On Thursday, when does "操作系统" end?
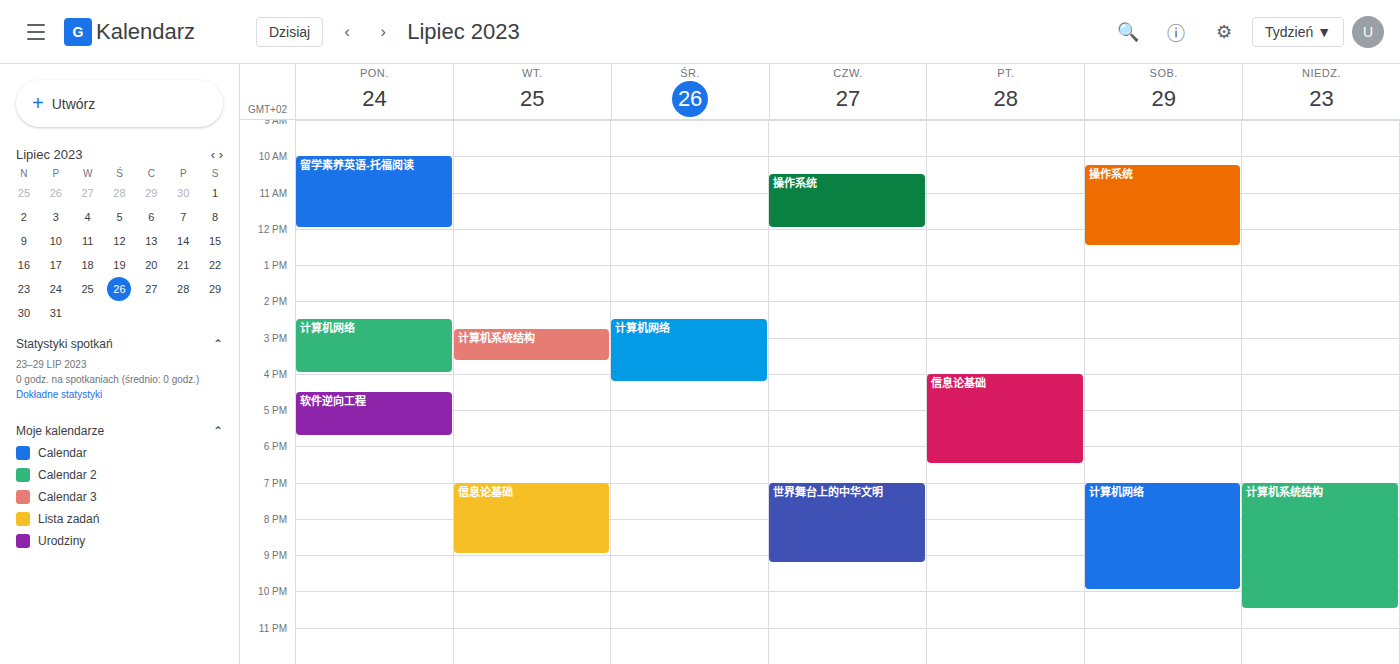
12:00 PM